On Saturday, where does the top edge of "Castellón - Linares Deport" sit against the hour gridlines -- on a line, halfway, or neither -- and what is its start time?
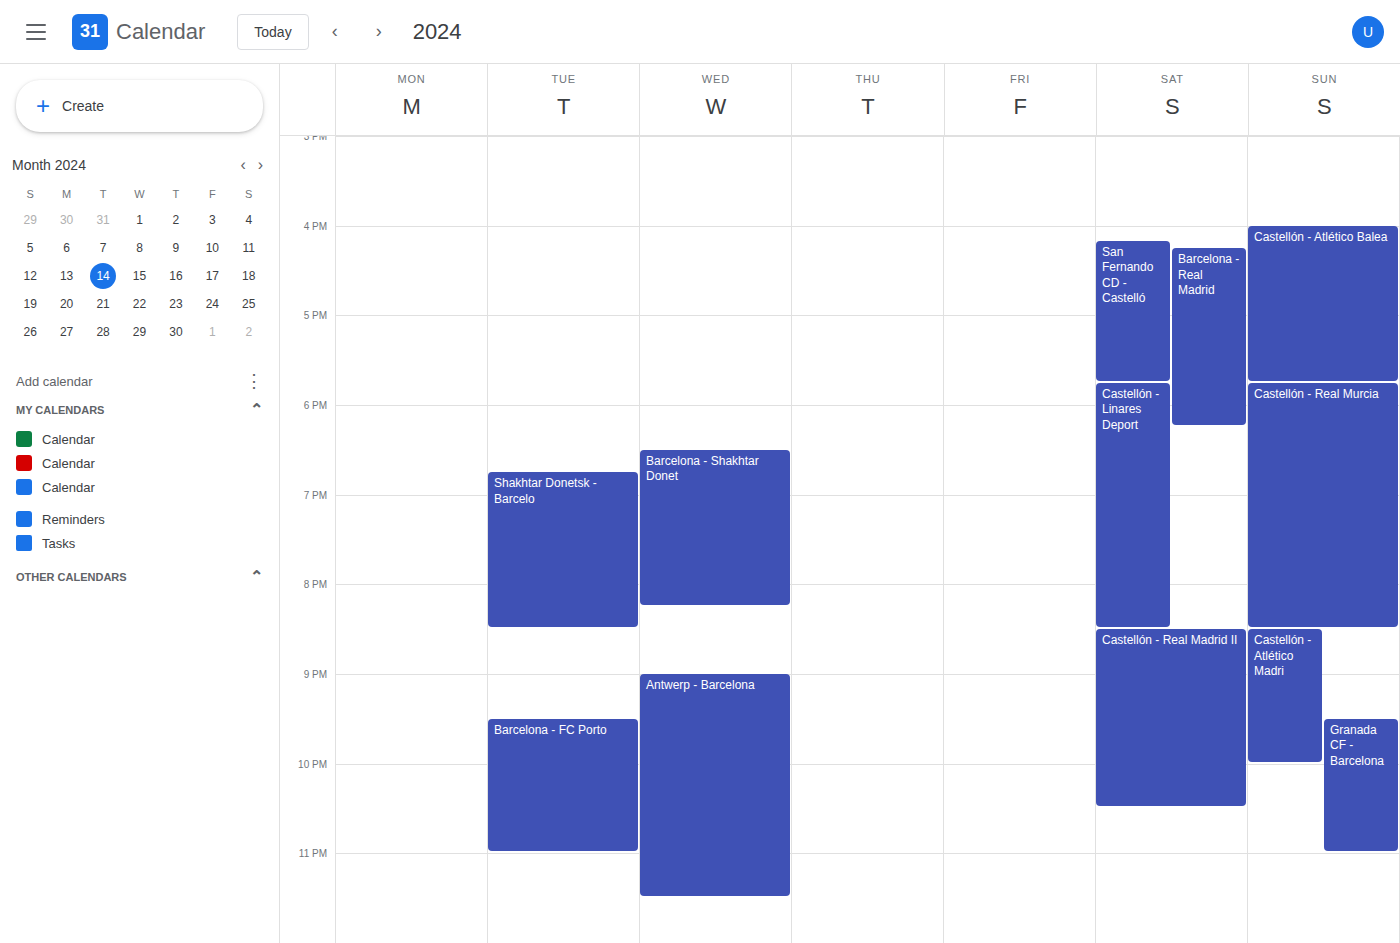
17:45 -- neither: three quarters of the way from the 17:00 line to the 18:00 line.